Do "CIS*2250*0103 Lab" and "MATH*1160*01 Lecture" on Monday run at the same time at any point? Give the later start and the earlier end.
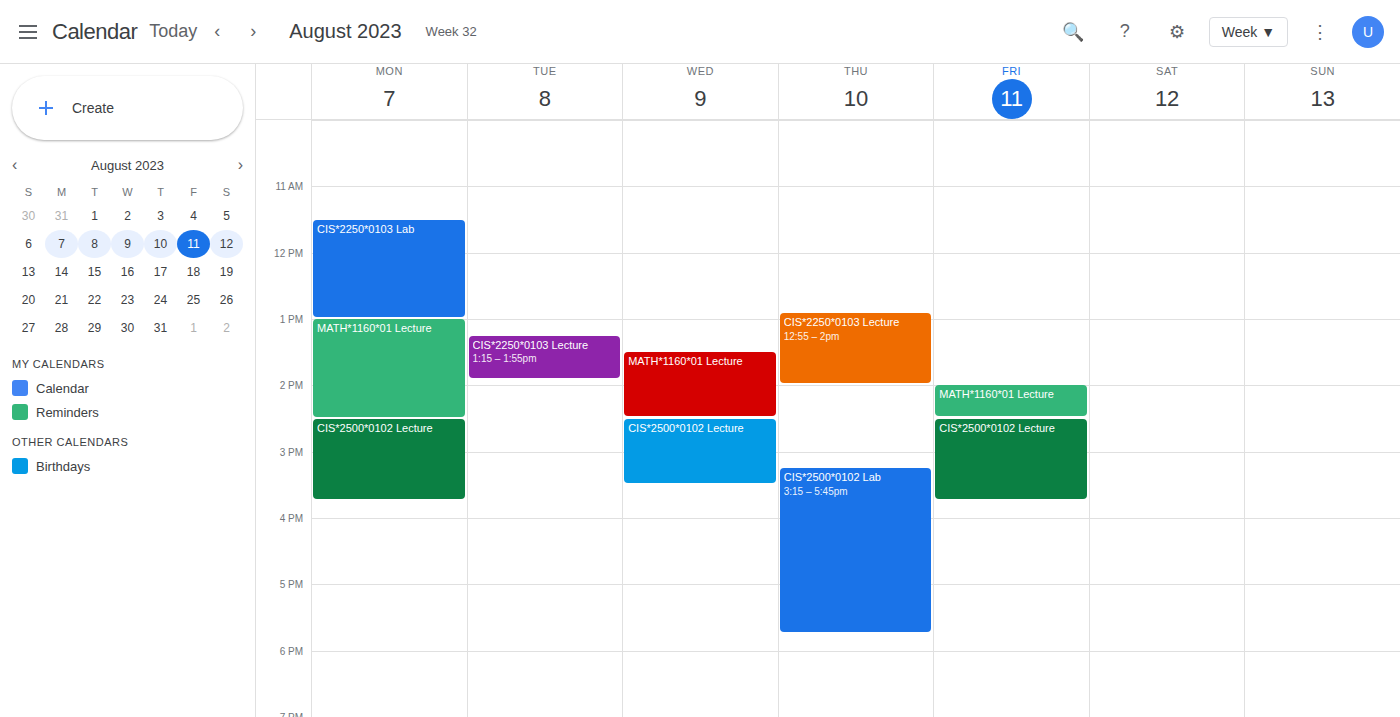
"CIS*2250*0103 Lab" ends at 1:00 PM, exactly when "MATH*1160*01 Lecture" starts -- they touch but do not overlap.